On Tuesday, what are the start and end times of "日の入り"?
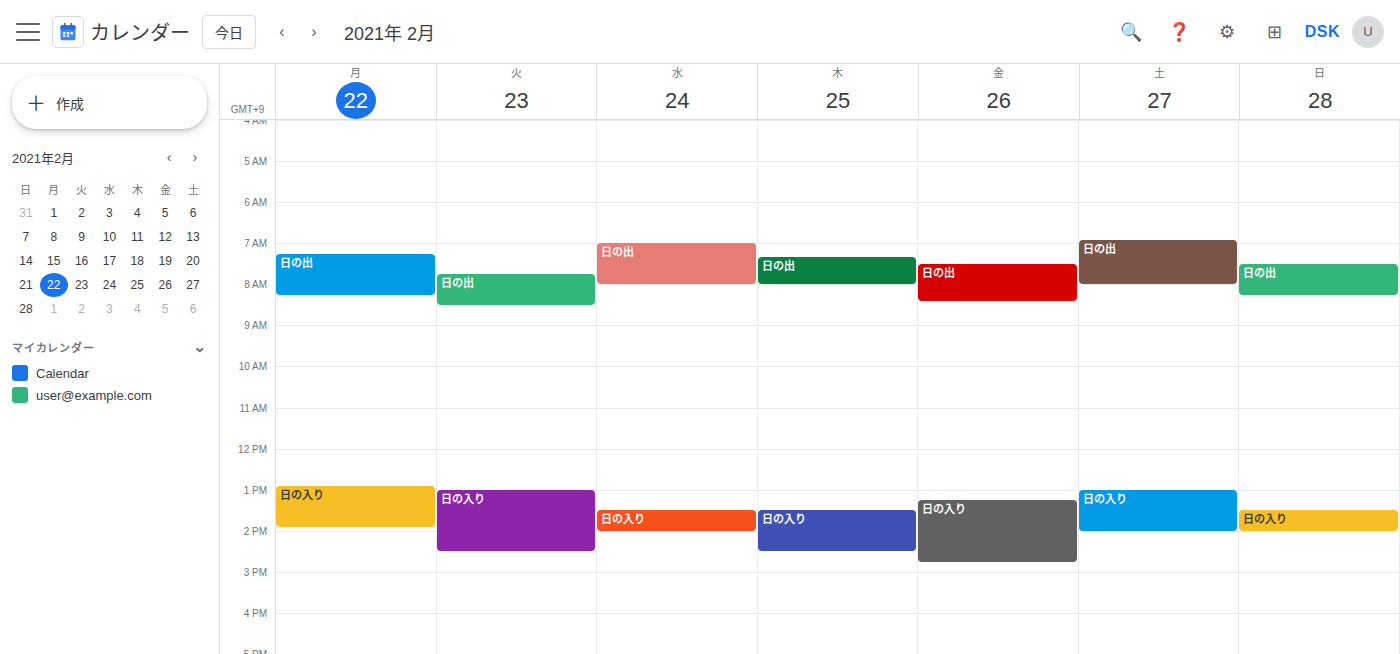
13:00 to 14:30